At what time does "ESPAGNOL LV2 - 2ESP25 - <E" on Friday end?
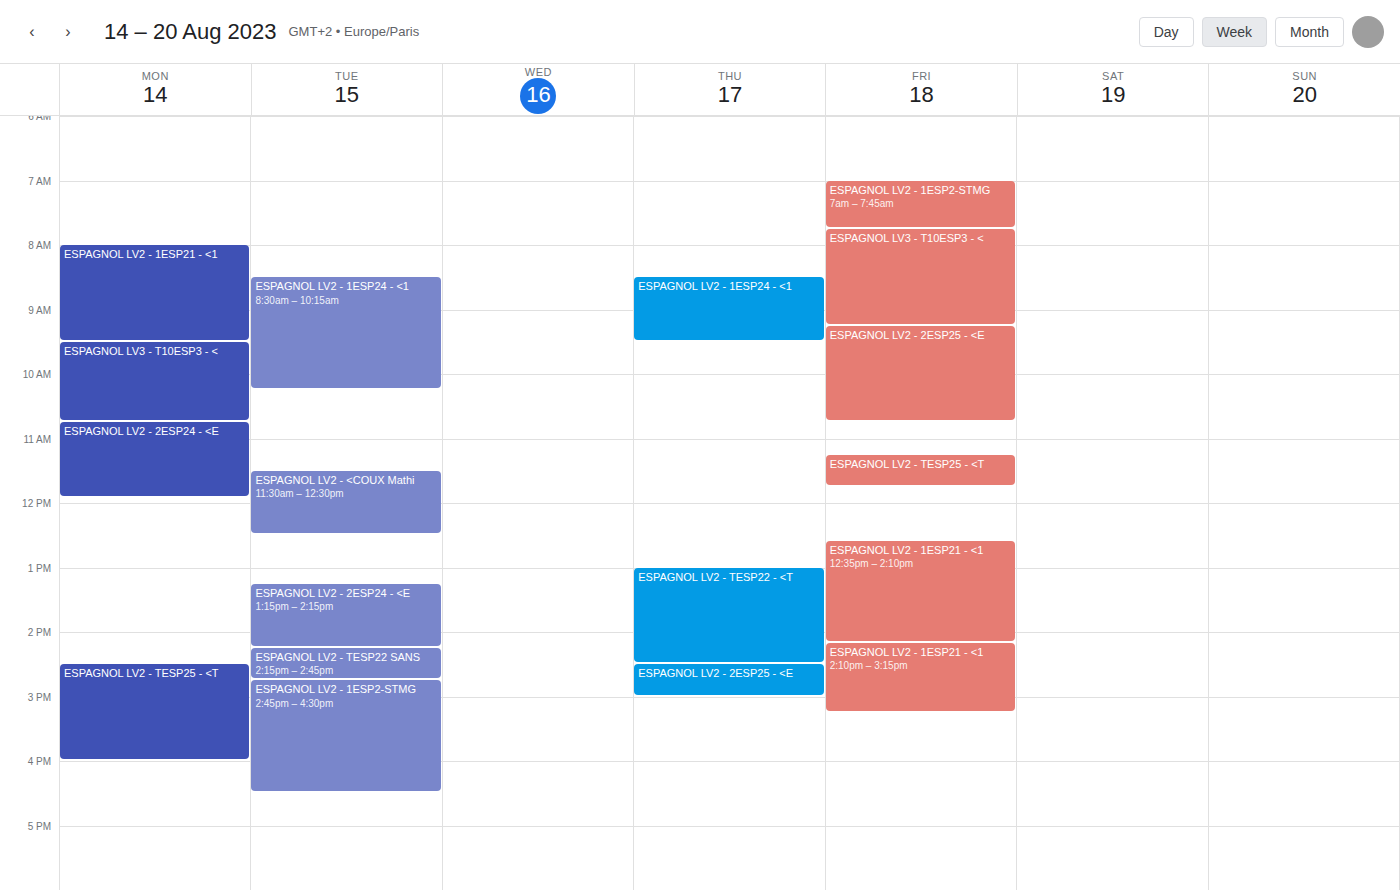
10:45 AM